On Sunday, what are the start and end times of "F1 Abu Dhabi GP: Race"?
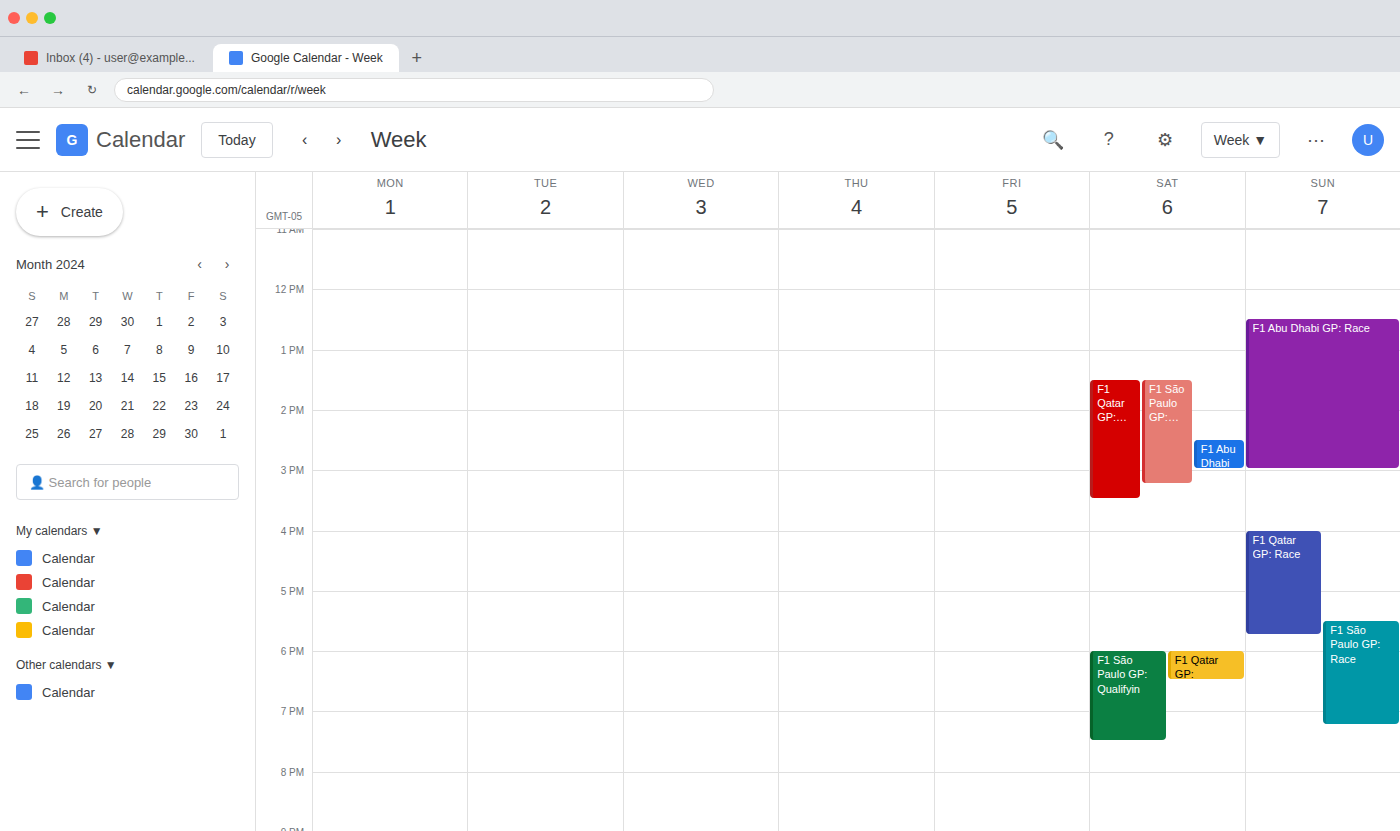
12:30 PM to 3:00 PM